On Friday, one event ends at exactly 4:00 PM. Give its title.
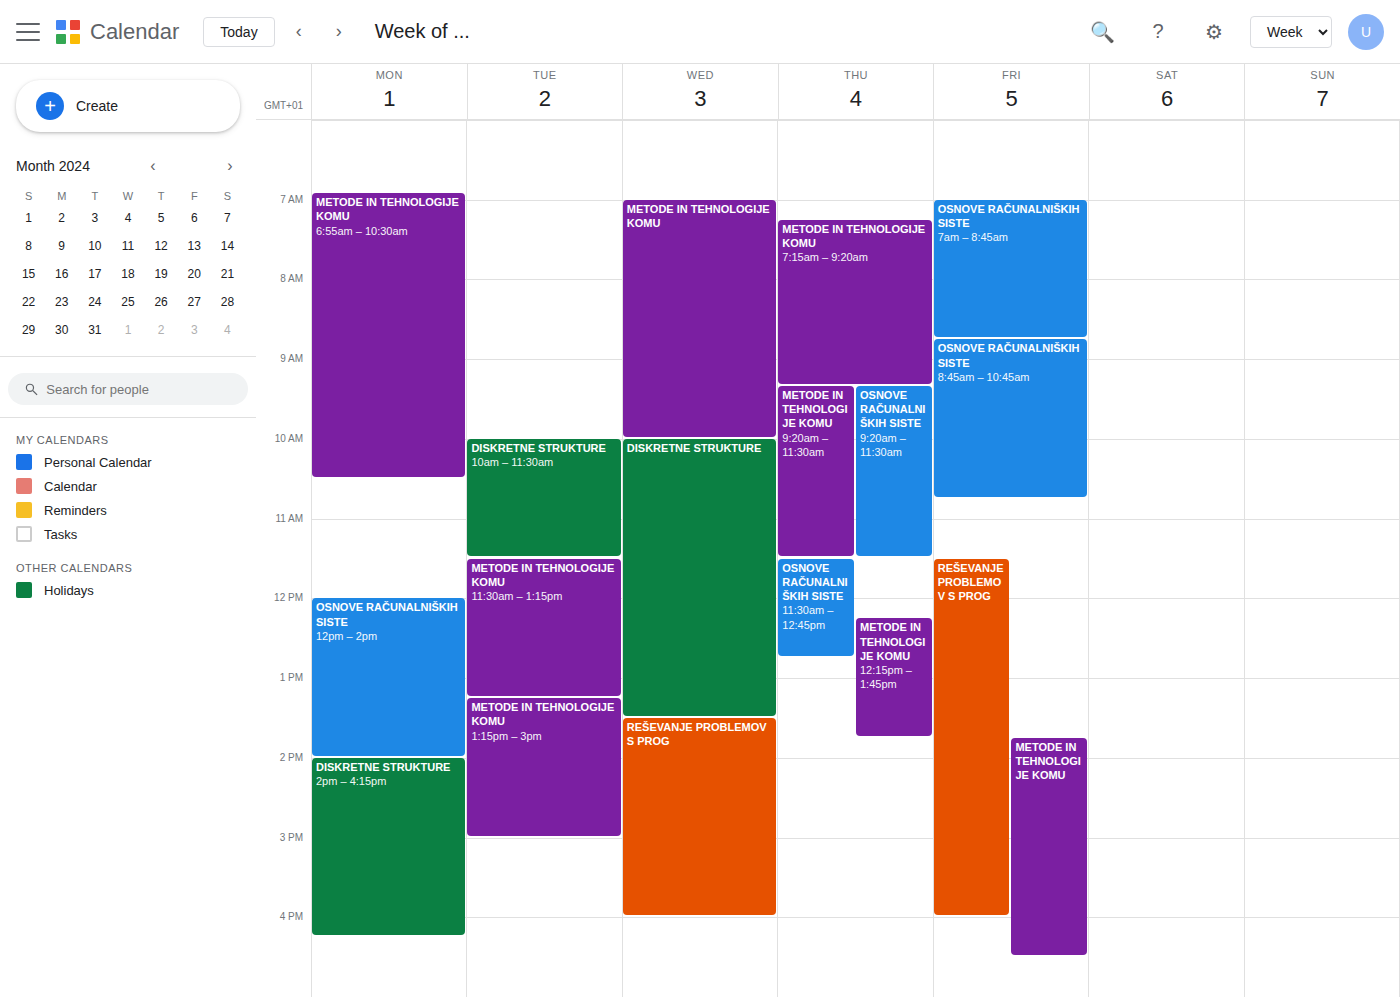
"REŠEVANJE PROBLEMOV S PROG"